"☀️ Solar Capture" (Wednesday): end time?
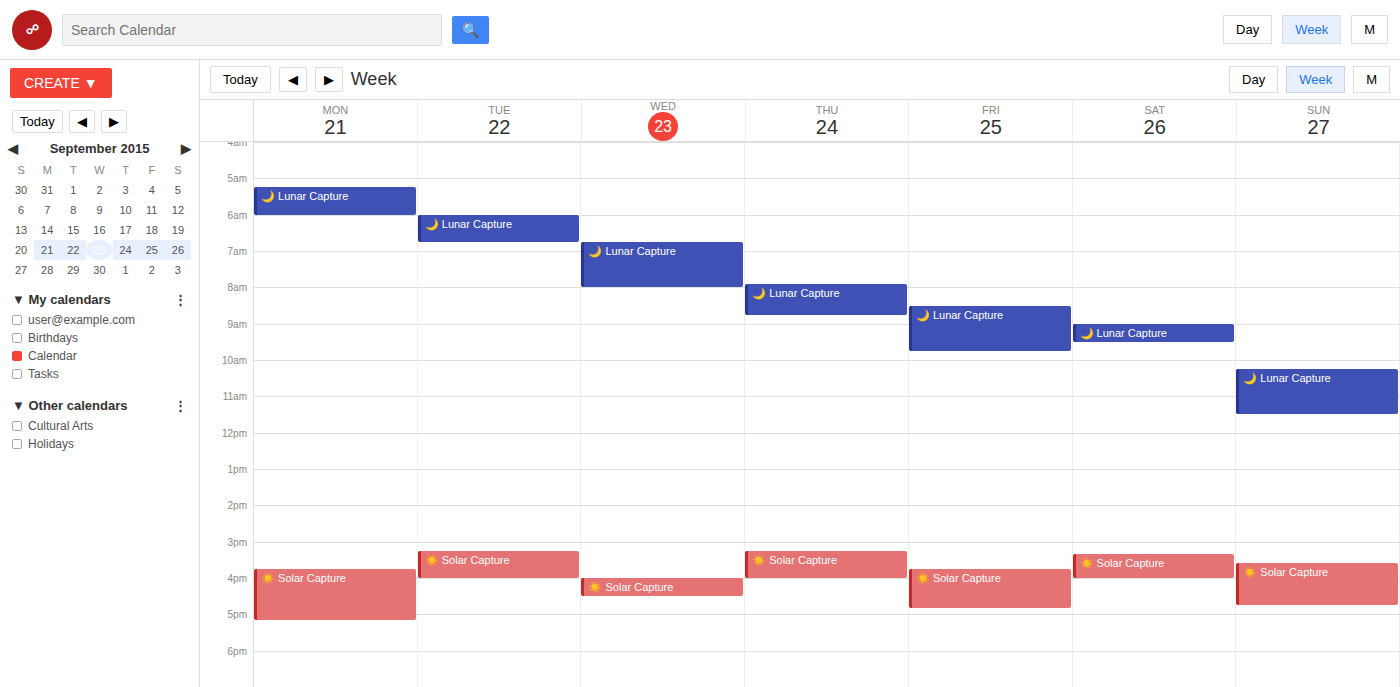
4:30 PM